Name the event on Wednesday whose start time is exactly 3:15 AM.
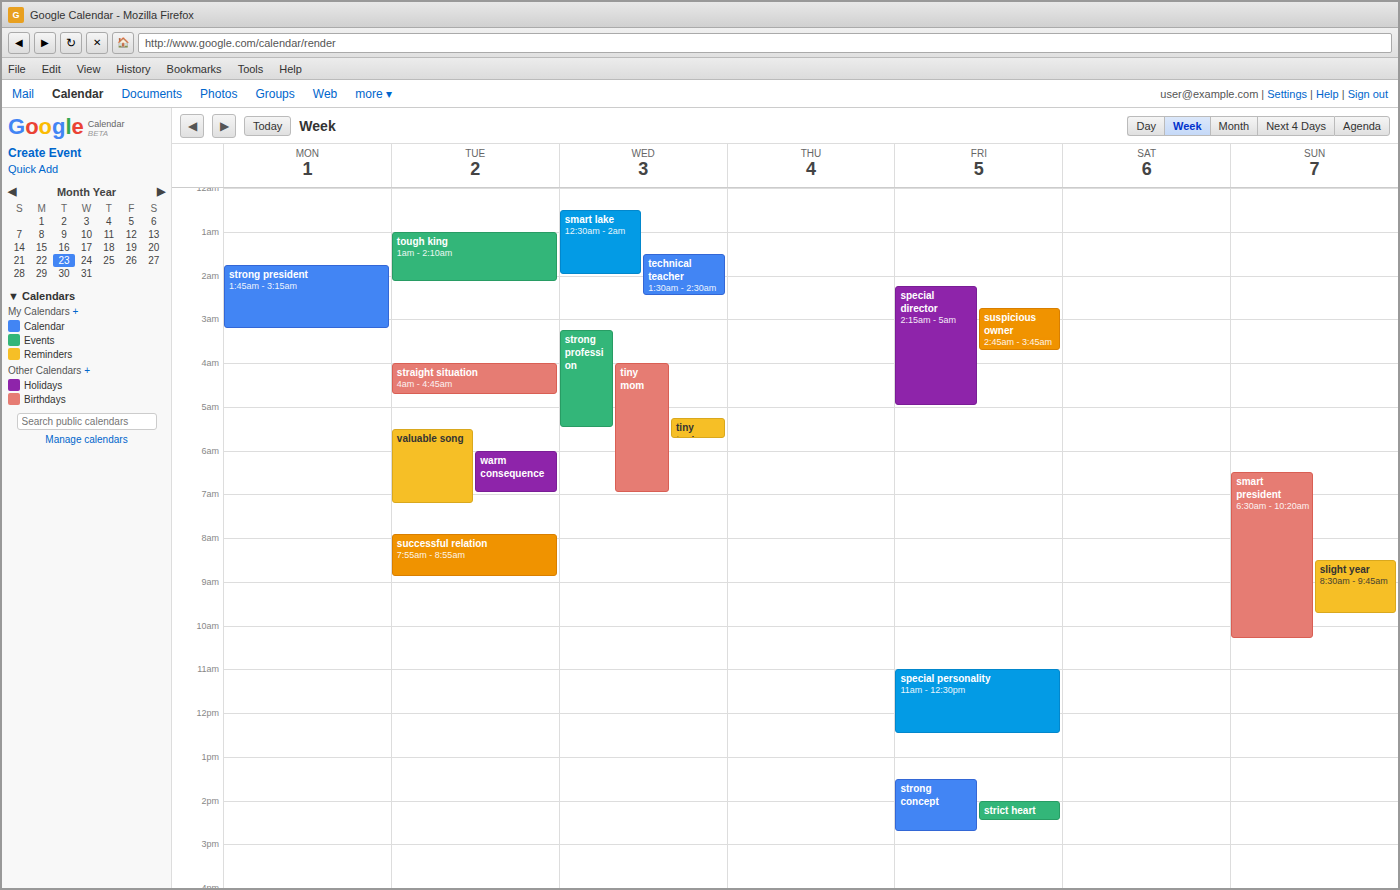
"strong profession"